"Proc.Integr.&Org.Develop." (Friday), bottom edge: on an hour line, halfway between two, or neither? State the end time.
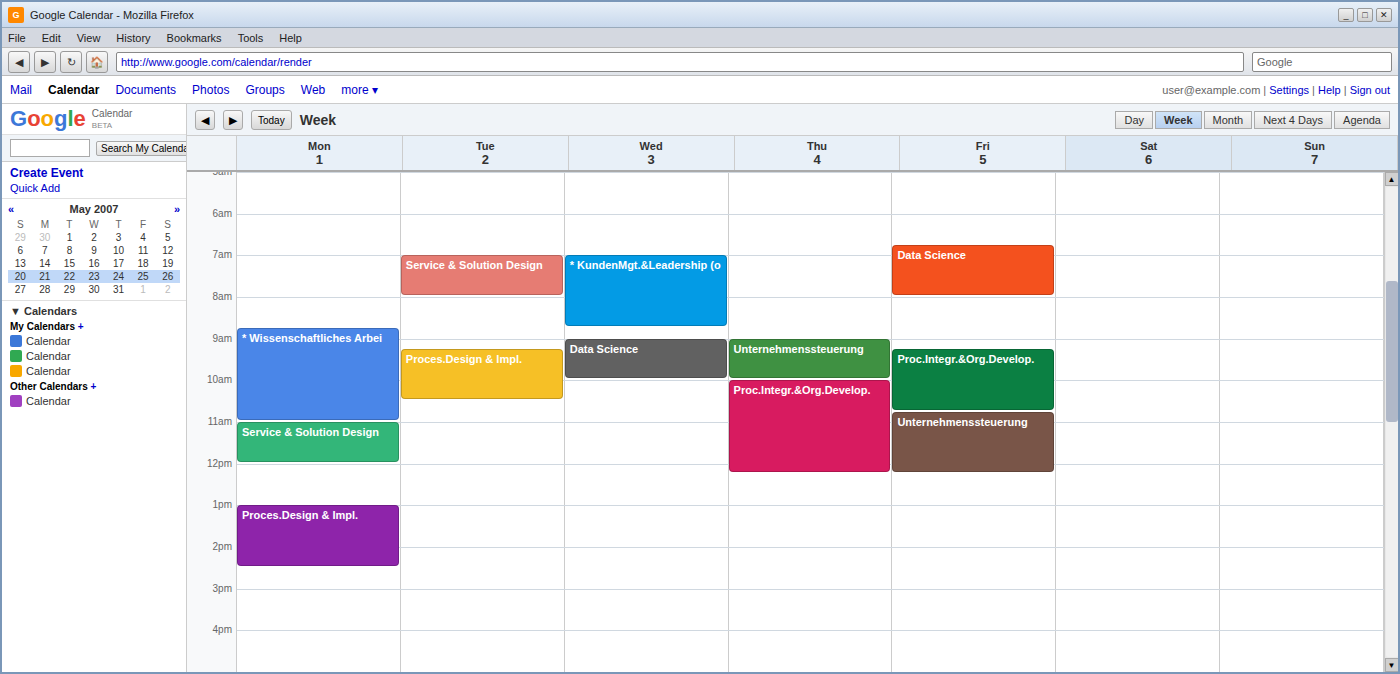
10:45 AM -- neither: three quarters of the way from the 10 AM line to the 11 AM line.